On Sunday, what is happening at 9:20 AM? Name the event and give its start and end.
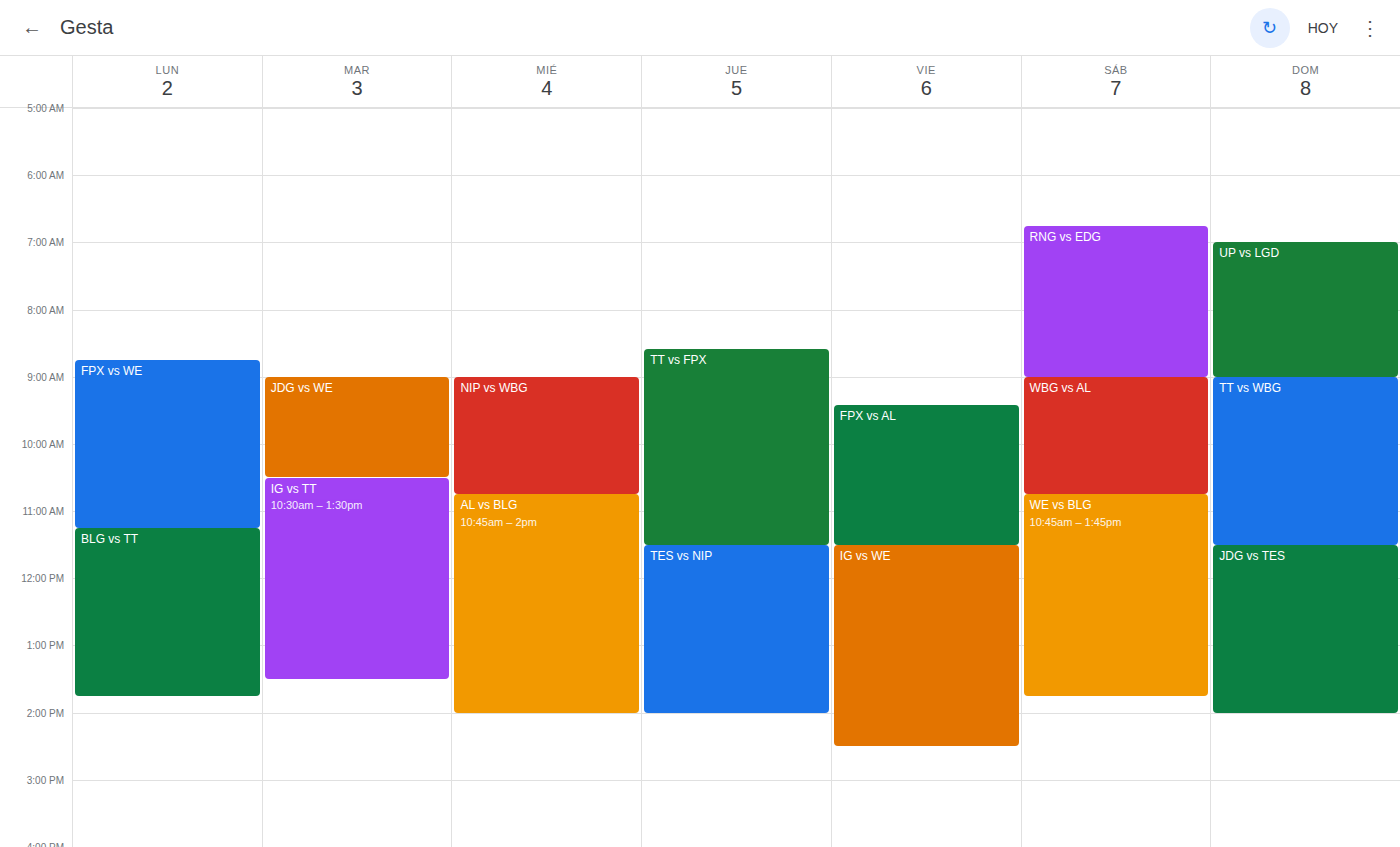
"TT vs WBG", 9:00 AM to 11:30 AM